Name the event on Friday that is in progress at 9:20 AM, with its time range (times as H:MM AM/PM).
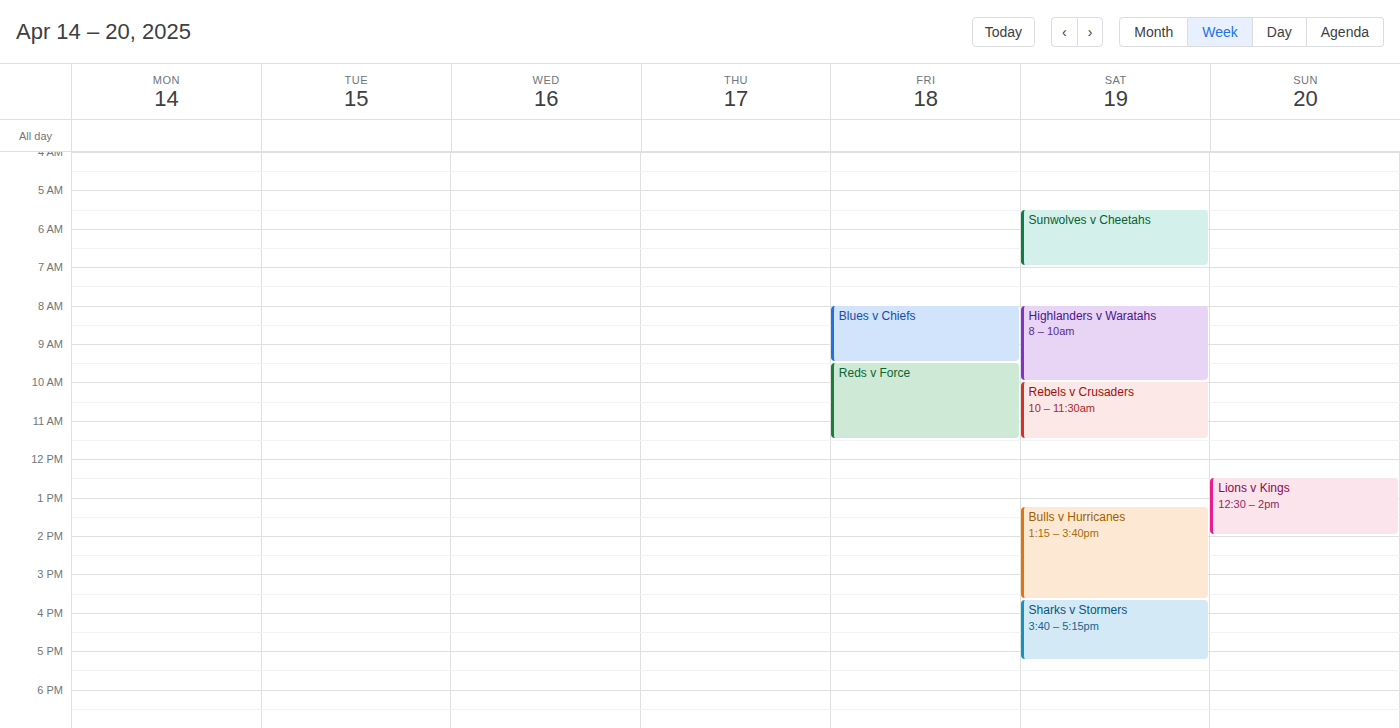
"Blues v Chiefs", 8:00 AM to 9:30 AM